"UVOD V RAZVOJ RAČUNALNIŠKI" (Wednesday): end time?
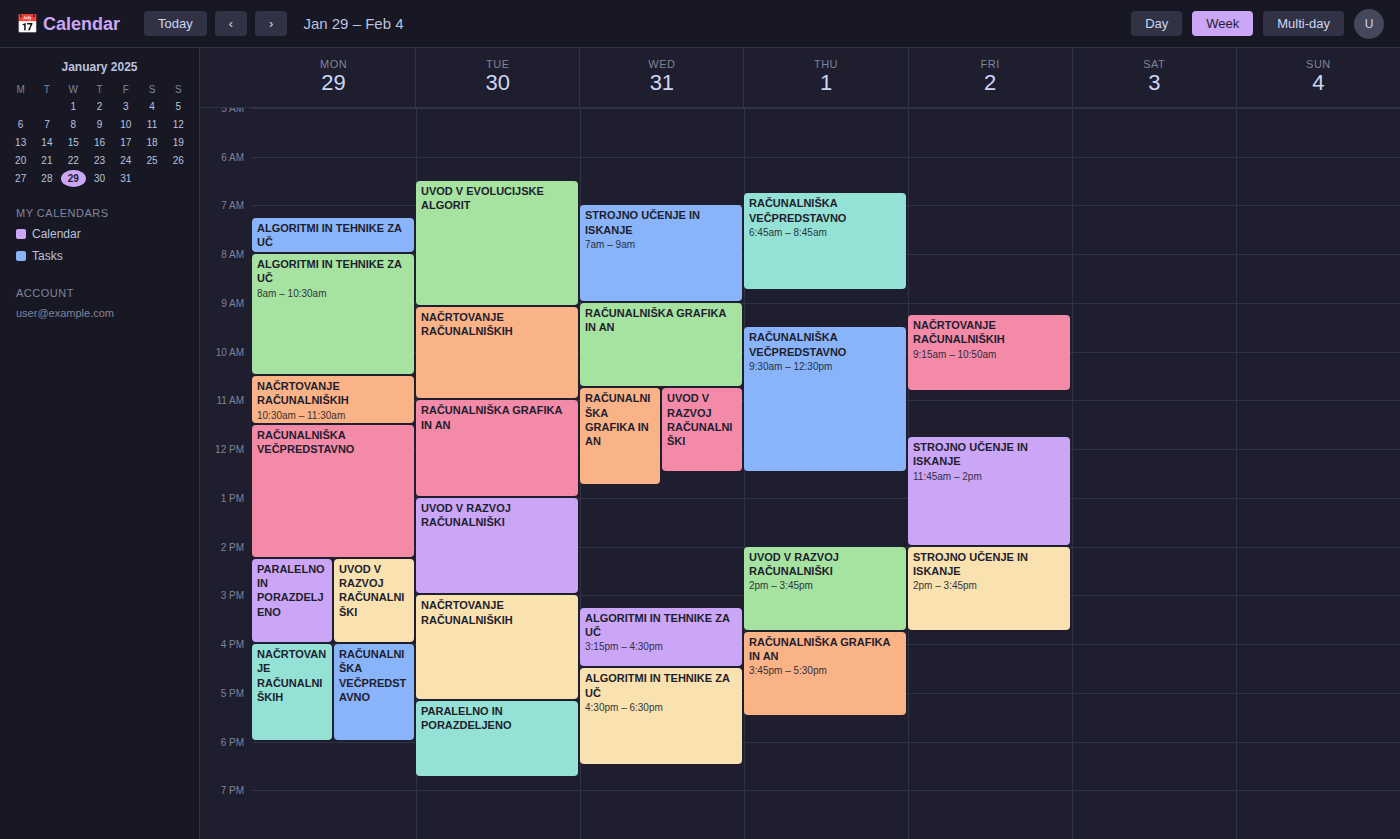
12:30 PM